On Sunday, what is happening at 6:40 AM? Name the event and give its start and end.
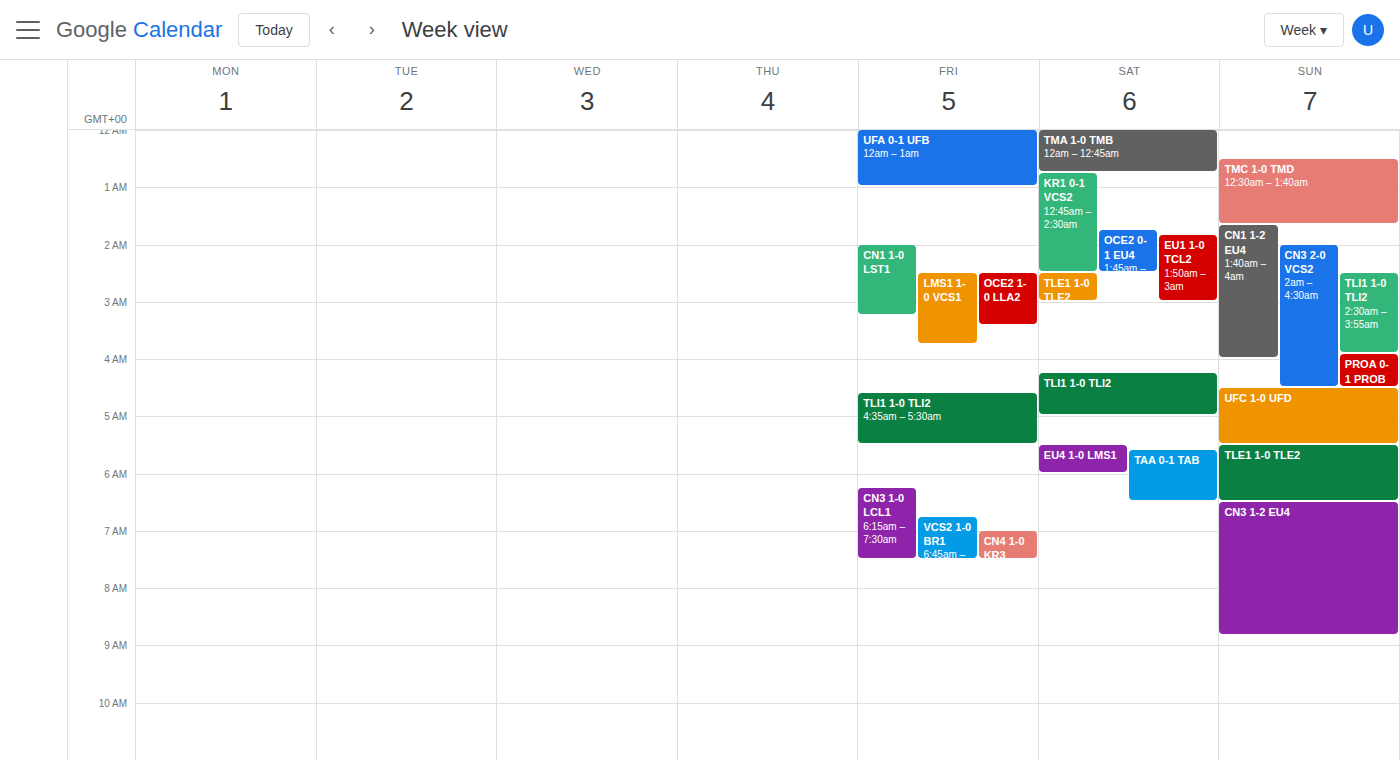
"CN3 1-2 EU4", 6:30 AM to 8:50 AM